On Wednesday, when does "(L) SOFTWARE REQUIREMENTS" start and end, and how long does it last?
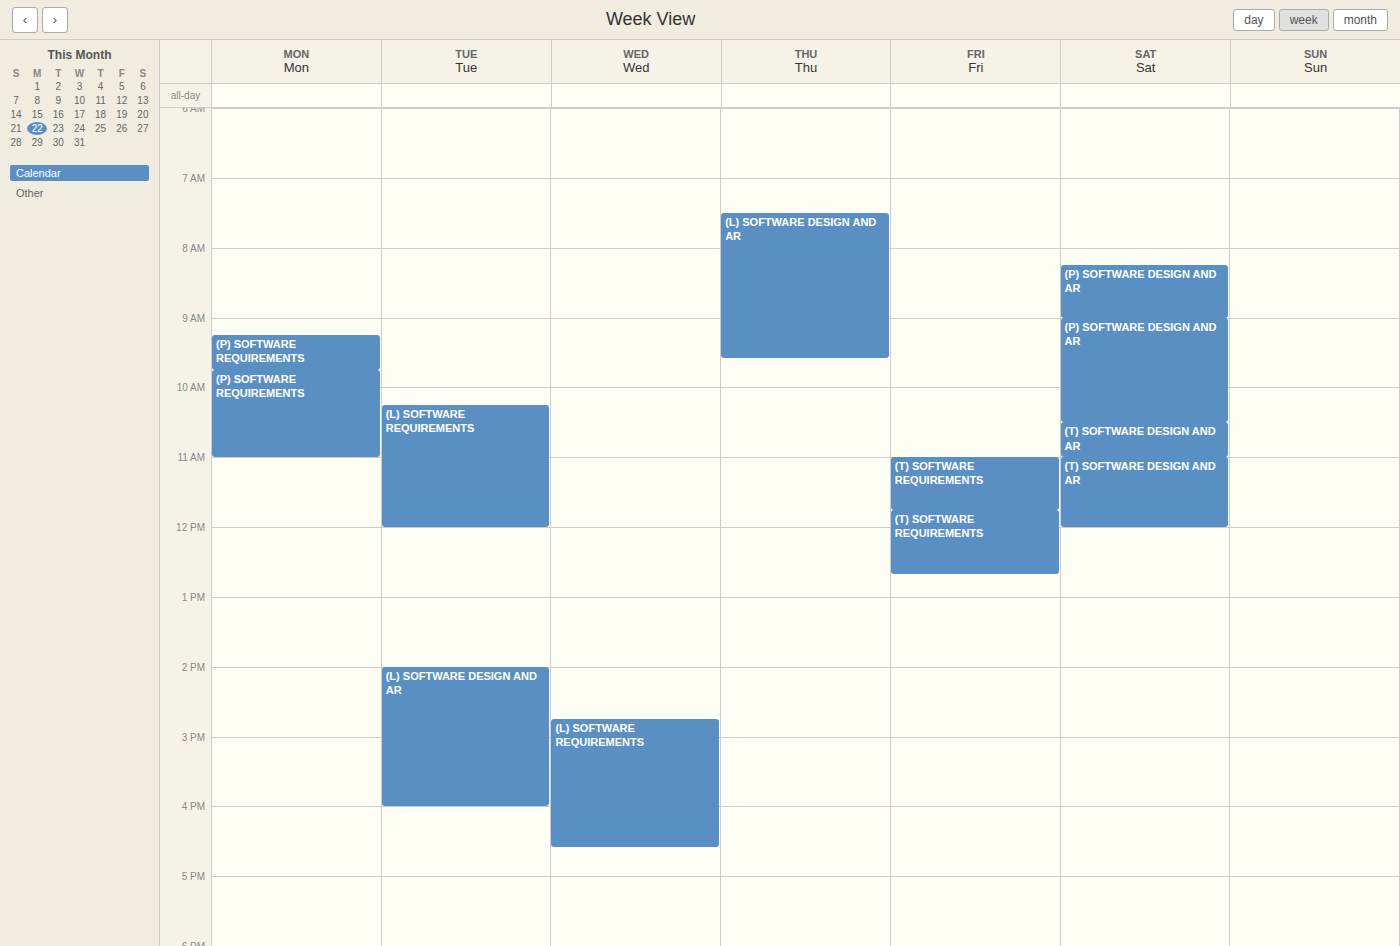
2:45 PM to 4:35 PM, 1 hour 50 minutes